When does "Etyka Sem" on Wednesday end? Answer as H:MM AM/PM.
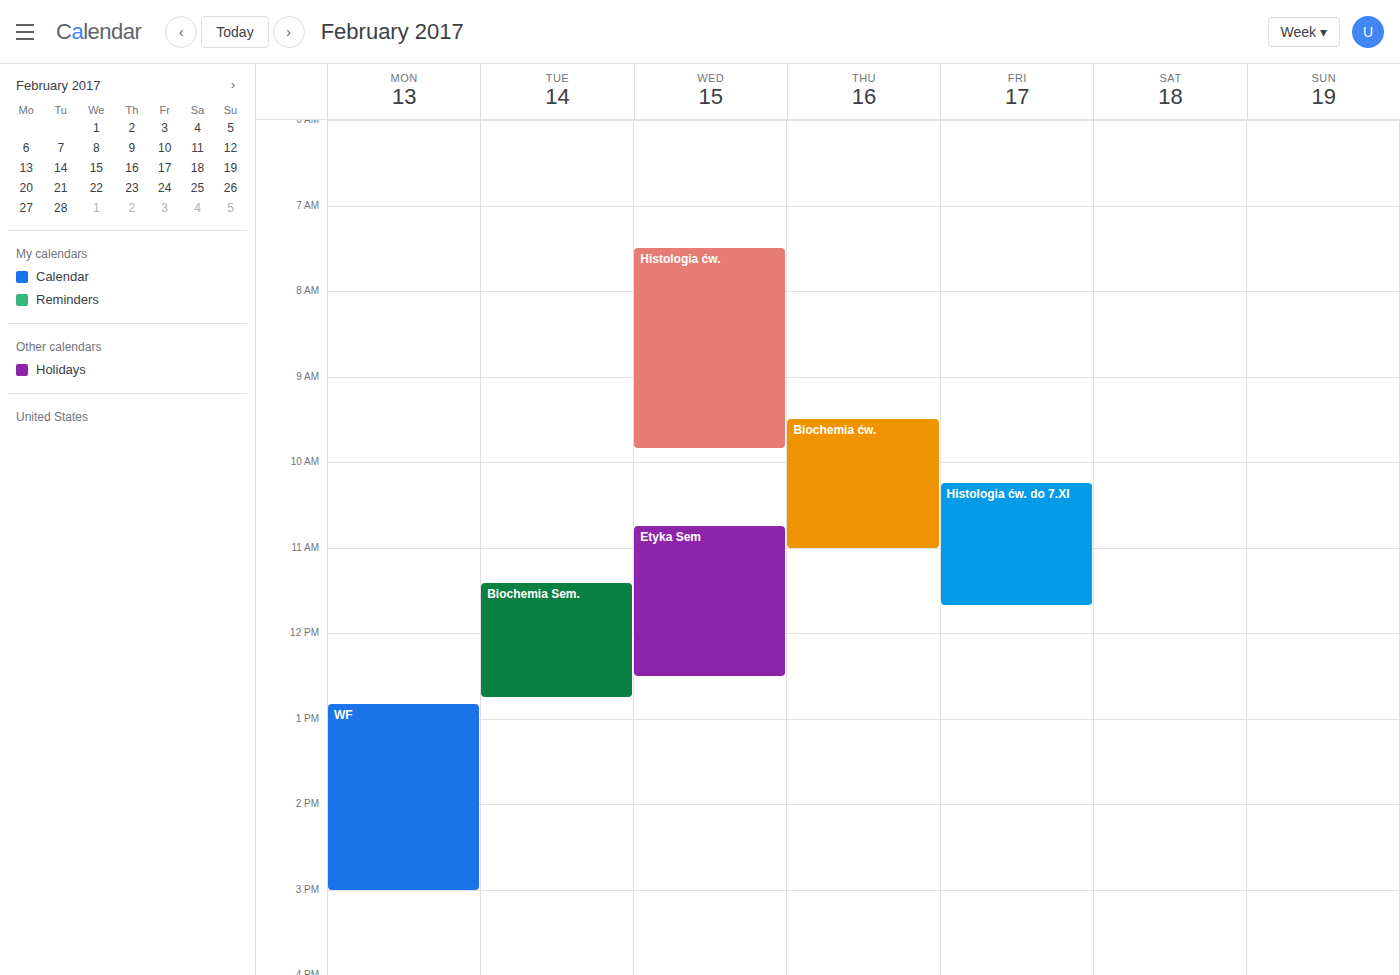
12:30 PM